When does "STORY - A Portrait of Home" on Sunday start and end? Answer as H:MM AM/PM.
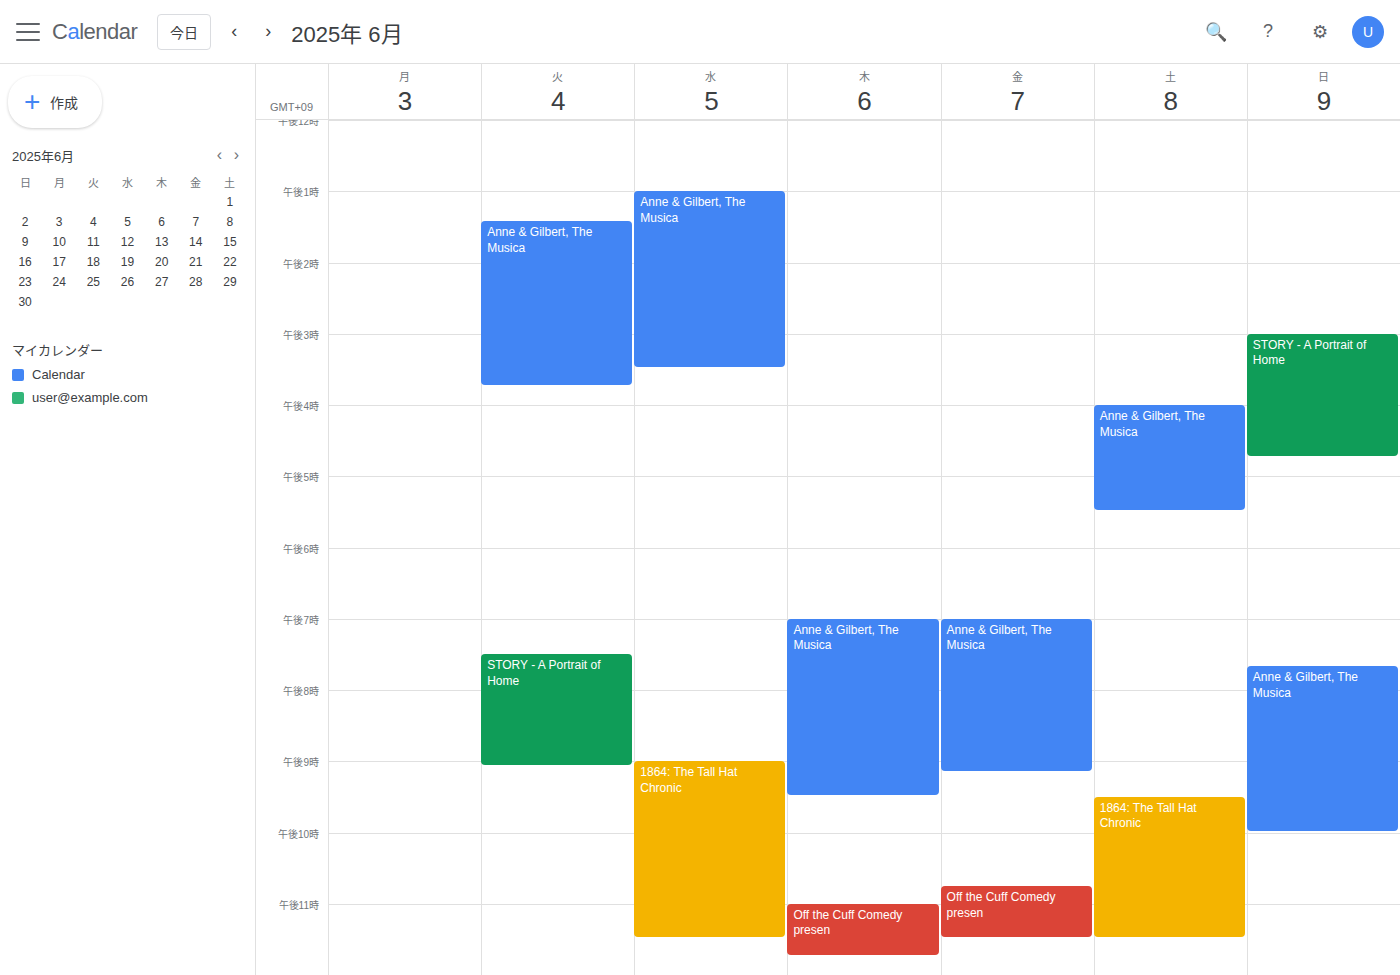
3:00 PM to 4:45 PM